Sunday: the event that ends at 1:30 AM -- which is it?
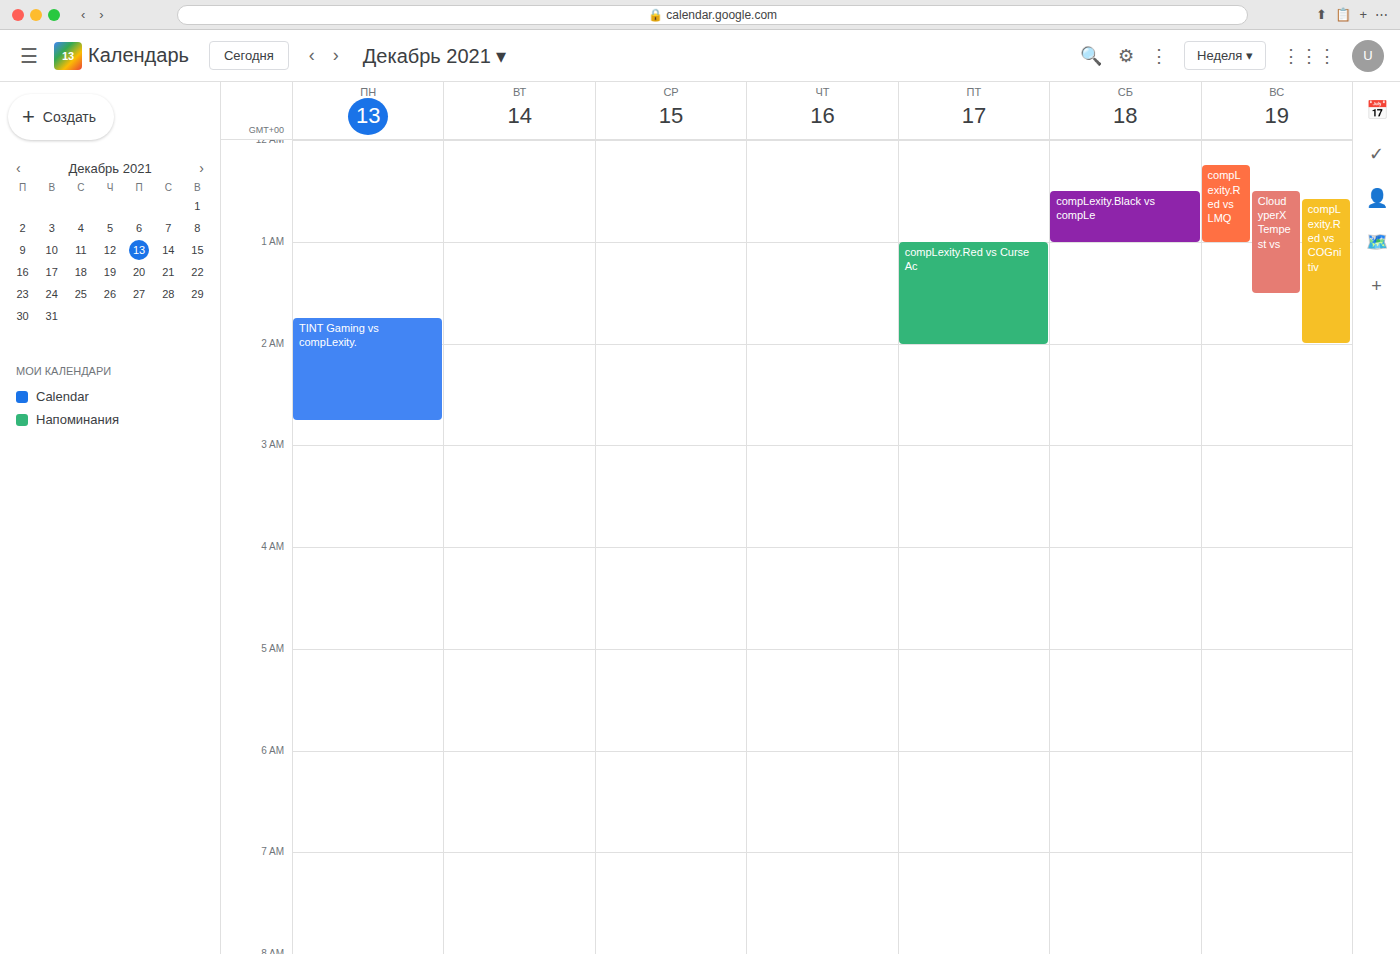
"Cloud yperX Tempest vs"